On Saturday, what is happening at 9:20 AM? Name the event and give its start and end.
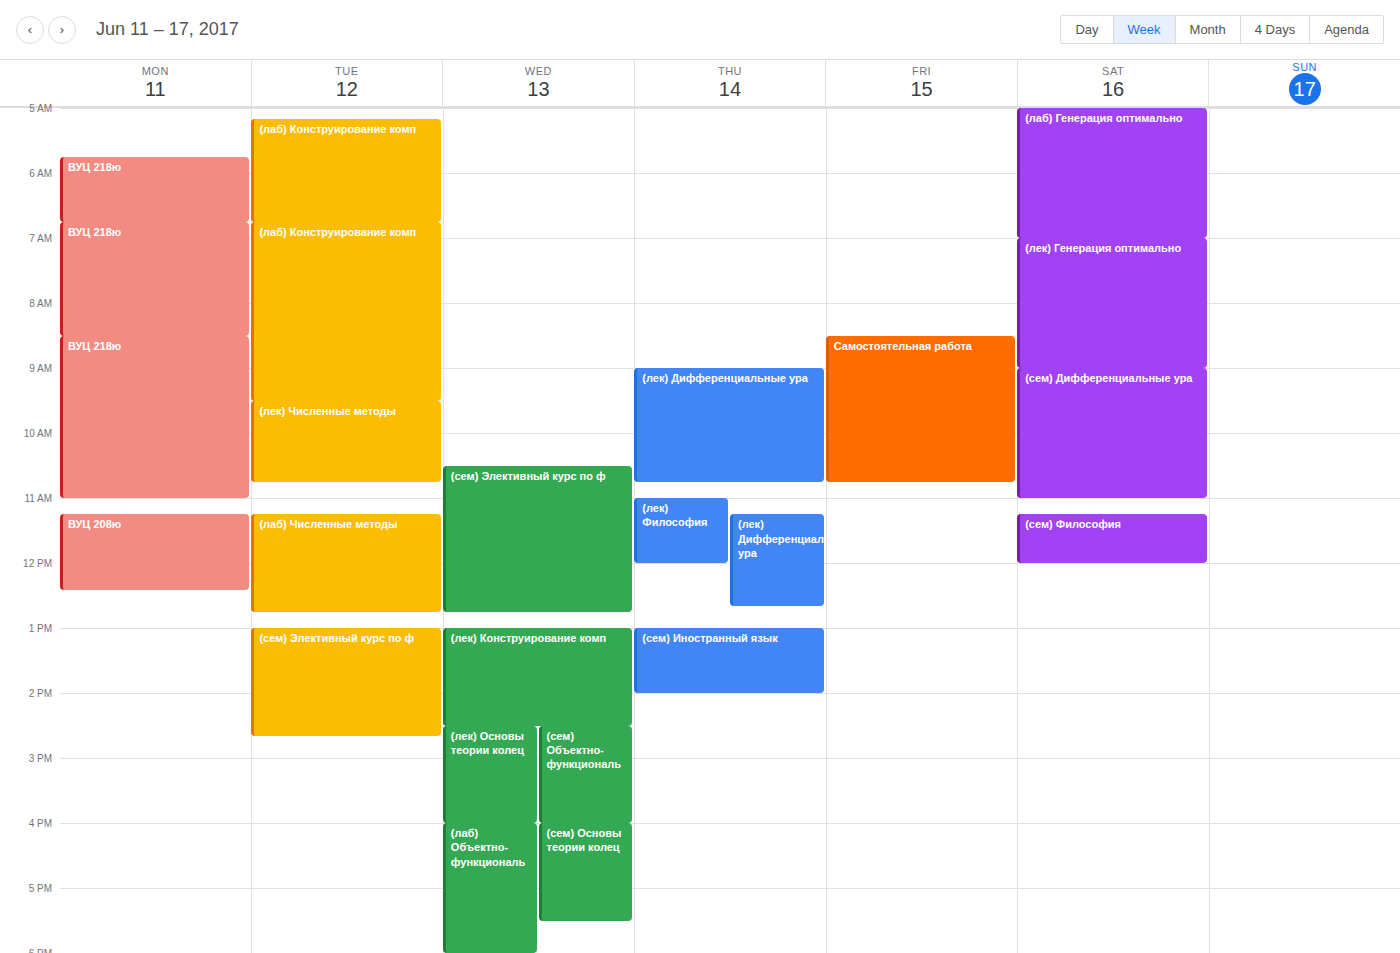
"(сем) Дифференциальные ура", 9:00 AM to 11:00 AM